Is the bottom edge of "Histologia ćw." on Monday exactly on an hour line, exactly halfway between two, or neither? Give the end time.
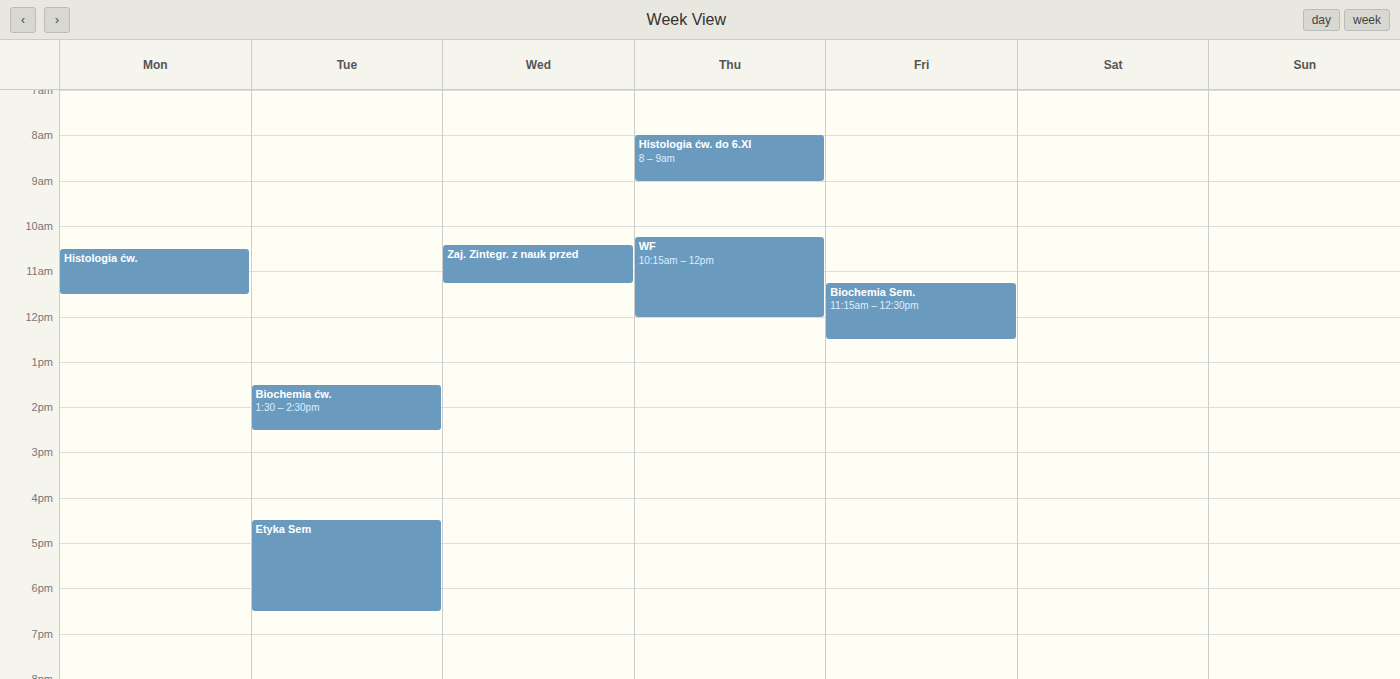
11:30 AM -- halfway between the 11 AM and 12 PM lines.